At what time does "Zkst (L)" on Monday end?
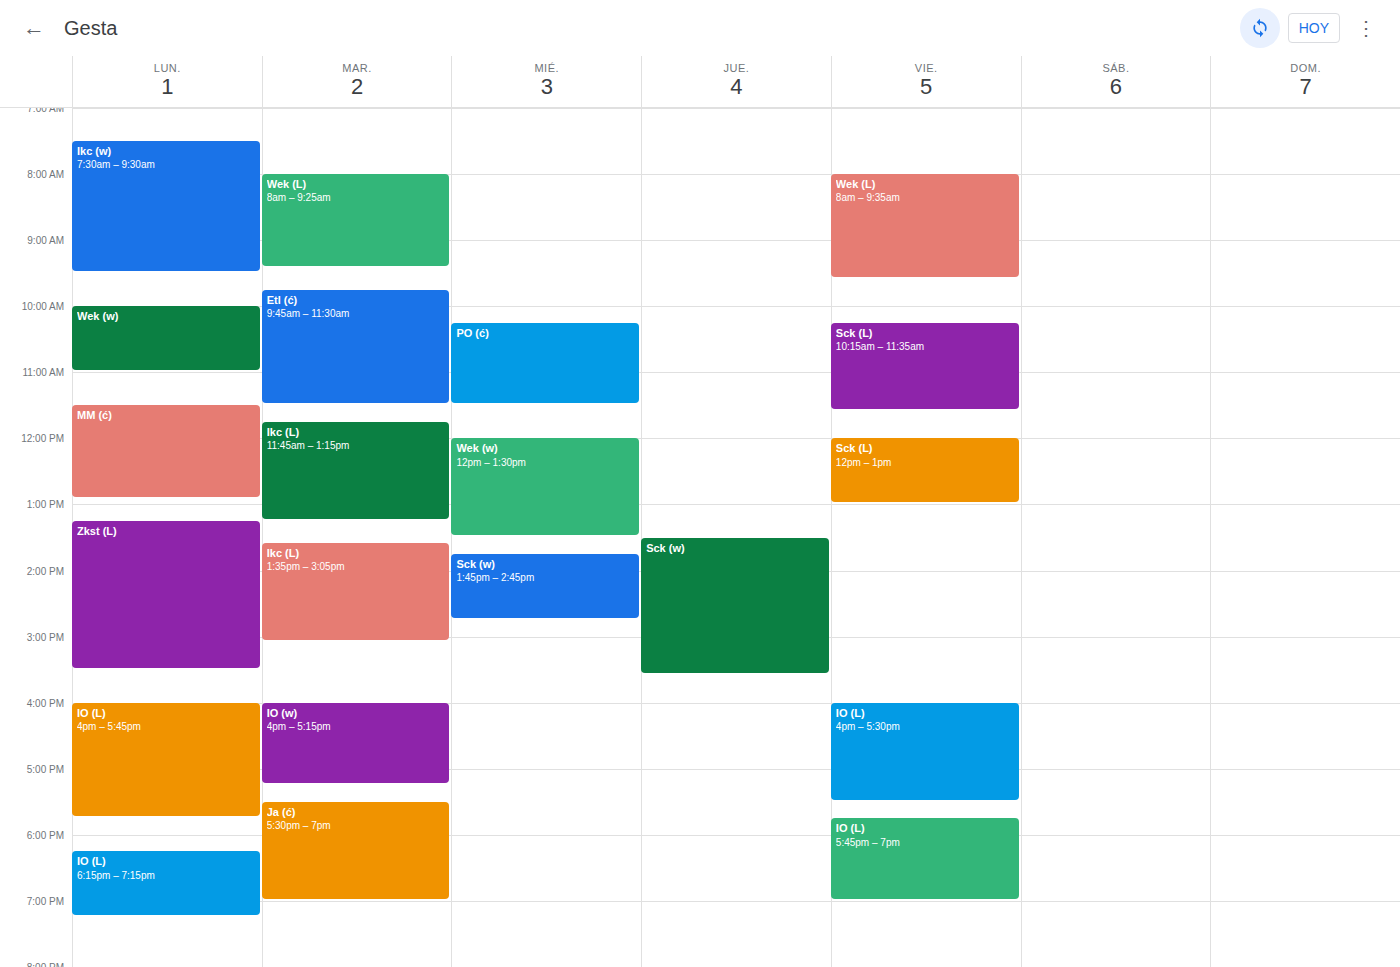
3:30 PM